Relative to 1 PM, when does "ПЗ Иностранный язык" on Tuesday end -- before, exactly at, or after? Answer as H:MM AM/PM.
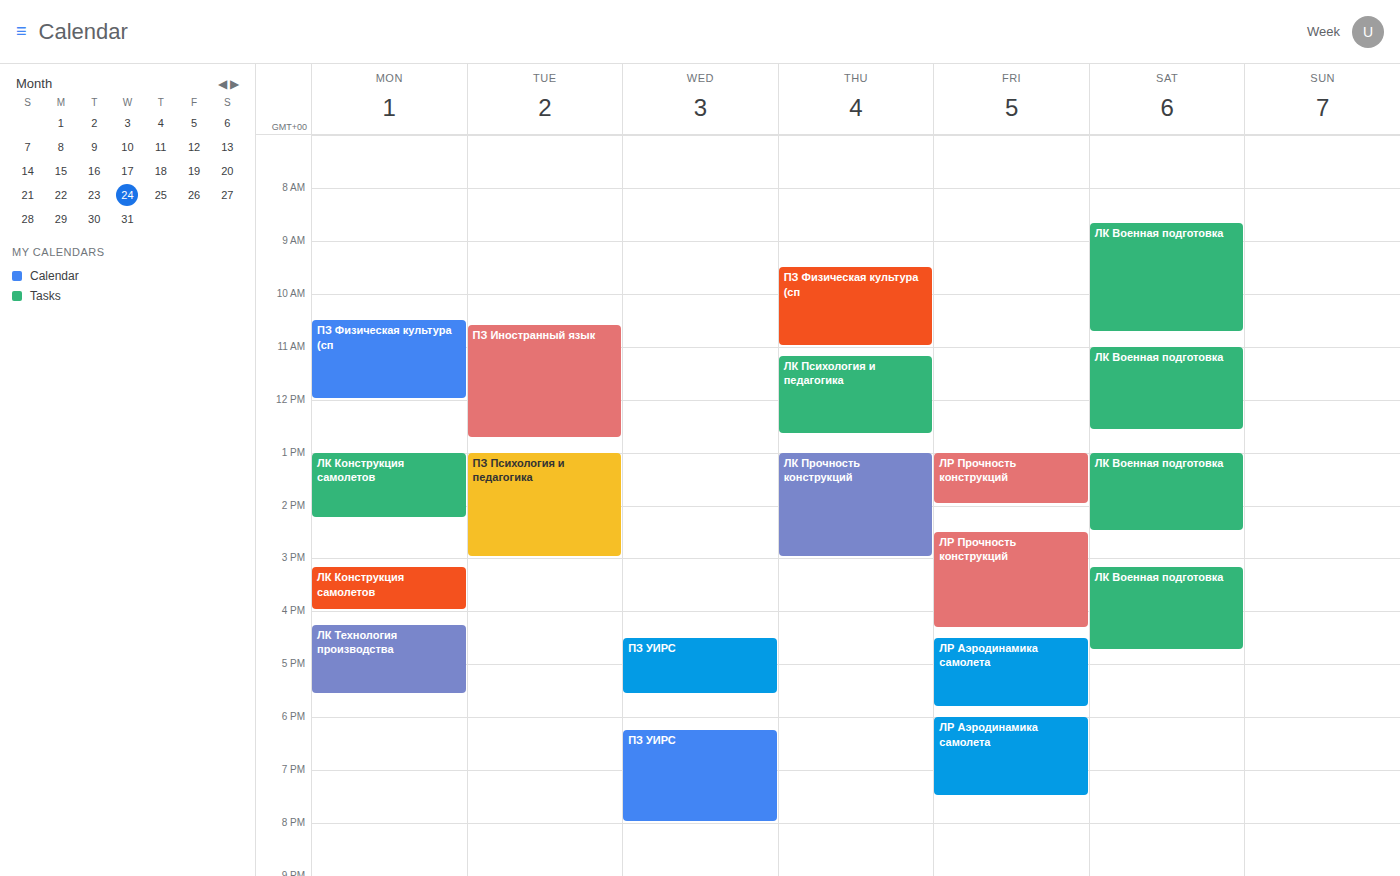
12:45 PM -- before 1 PM, 15 minutes above the 1 PM line.